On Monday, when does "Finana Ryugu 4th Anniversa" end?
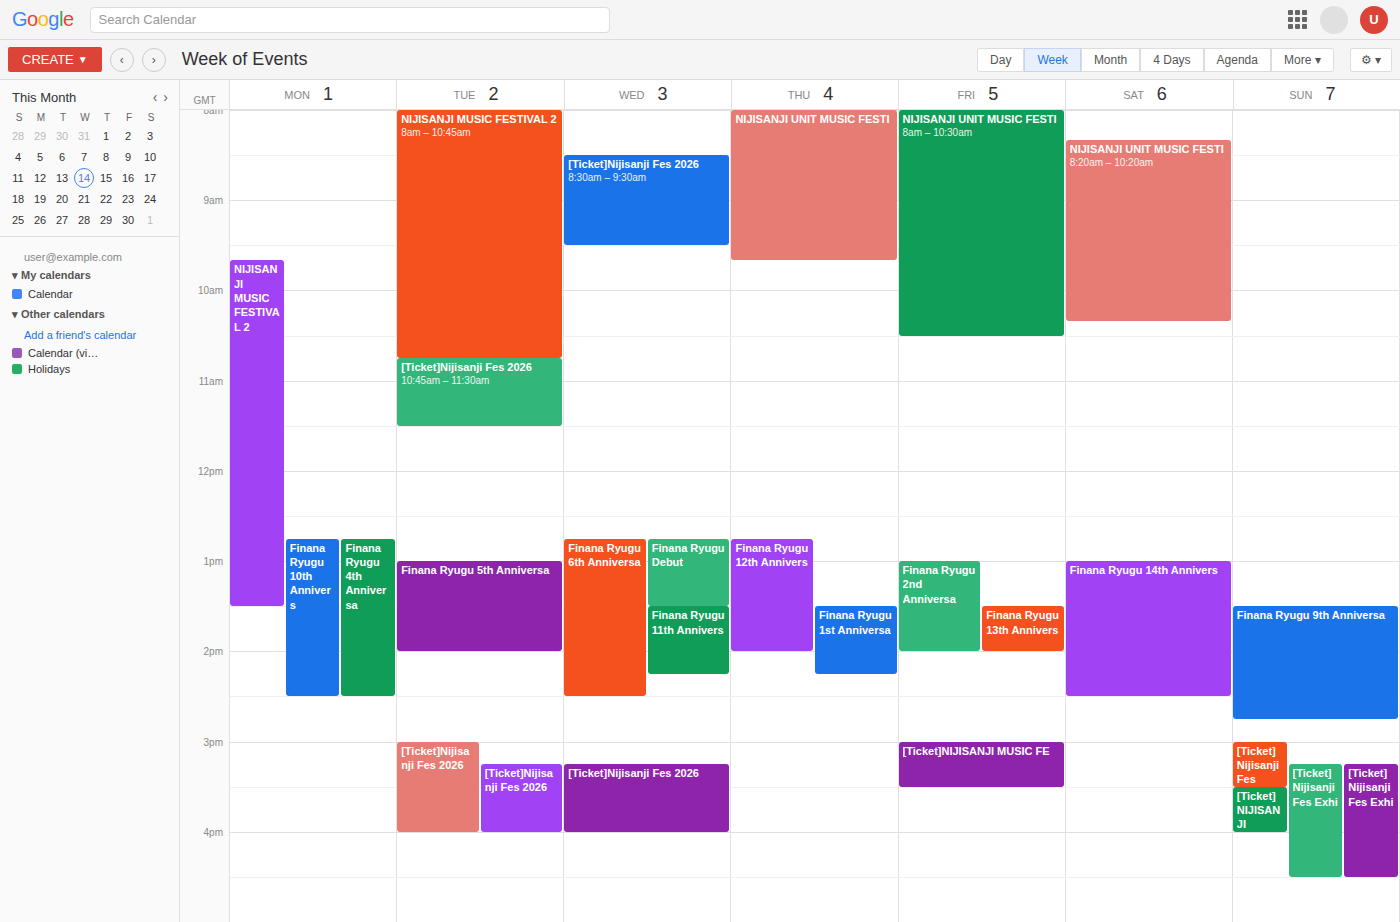
2:30 PM